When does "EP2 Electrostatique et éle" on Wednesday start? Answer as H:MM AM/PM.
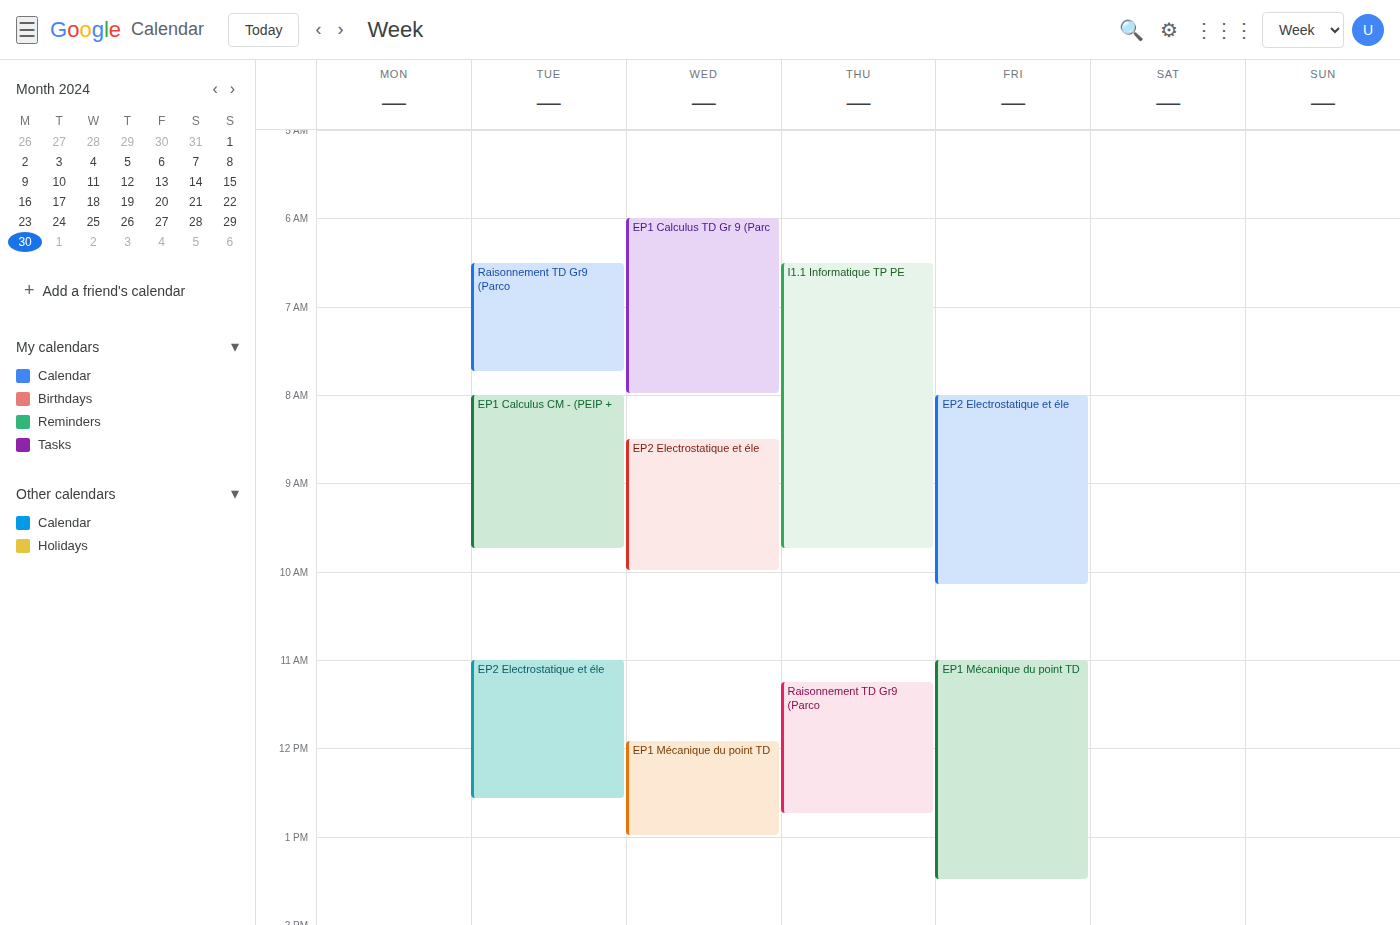
8:30 AM